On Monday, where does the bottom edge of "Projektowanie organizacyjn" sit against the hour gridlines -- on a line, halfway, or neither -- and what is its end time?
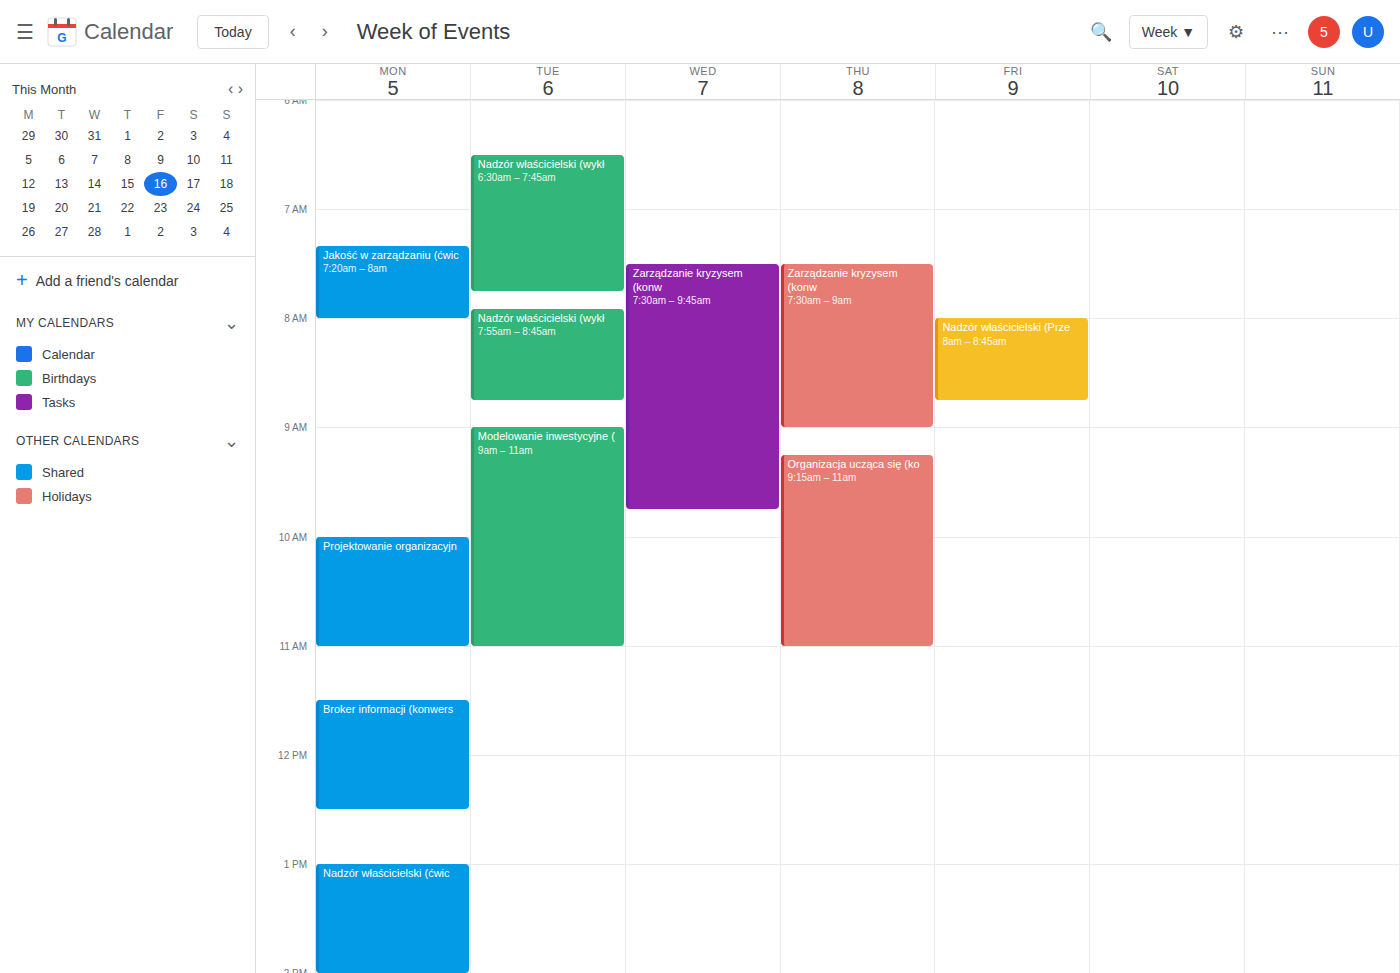
11:00 -- exactly on the 11:00 line.